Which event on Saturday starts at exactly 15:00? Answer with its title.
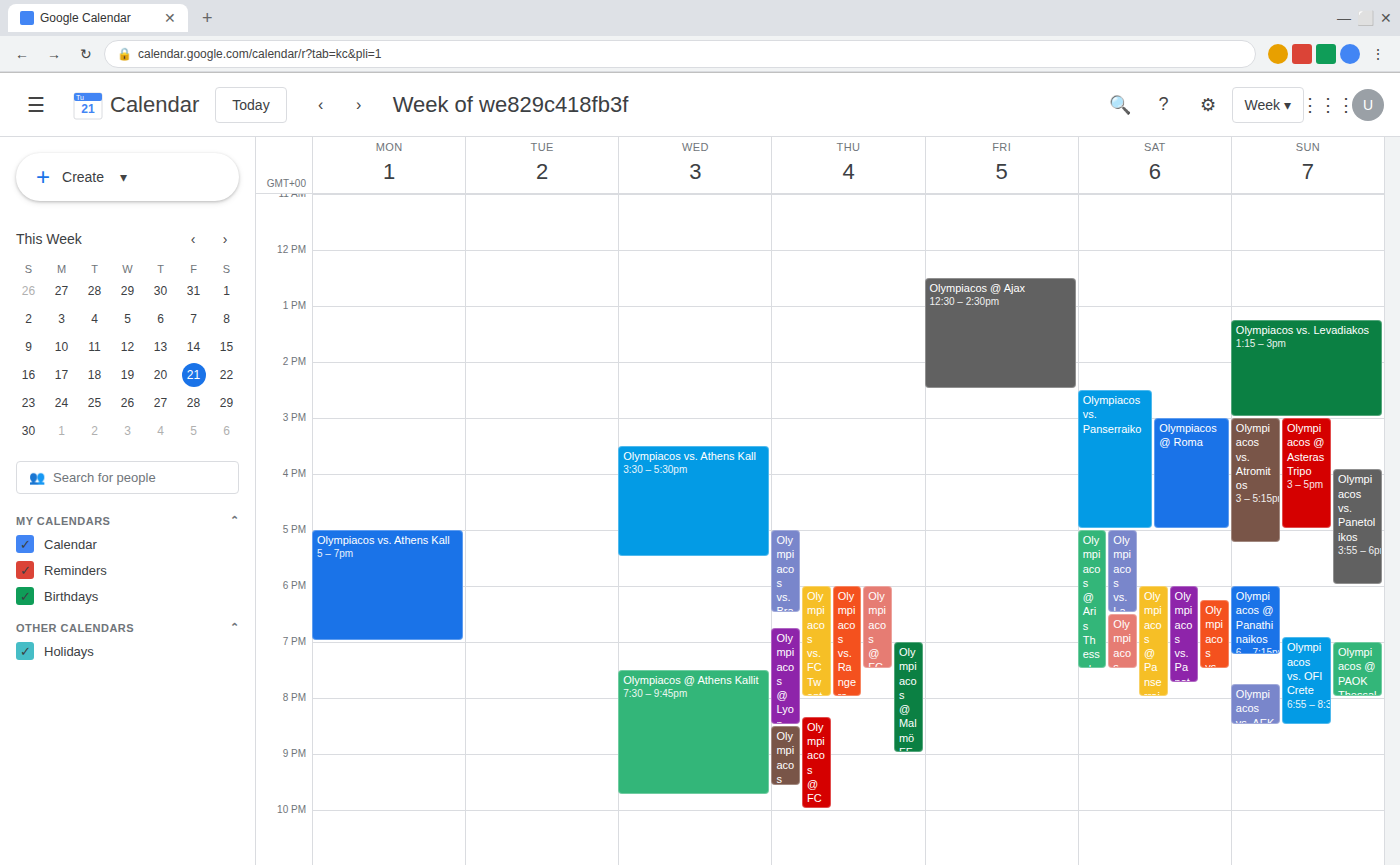
"Olympiacos @ Roma"